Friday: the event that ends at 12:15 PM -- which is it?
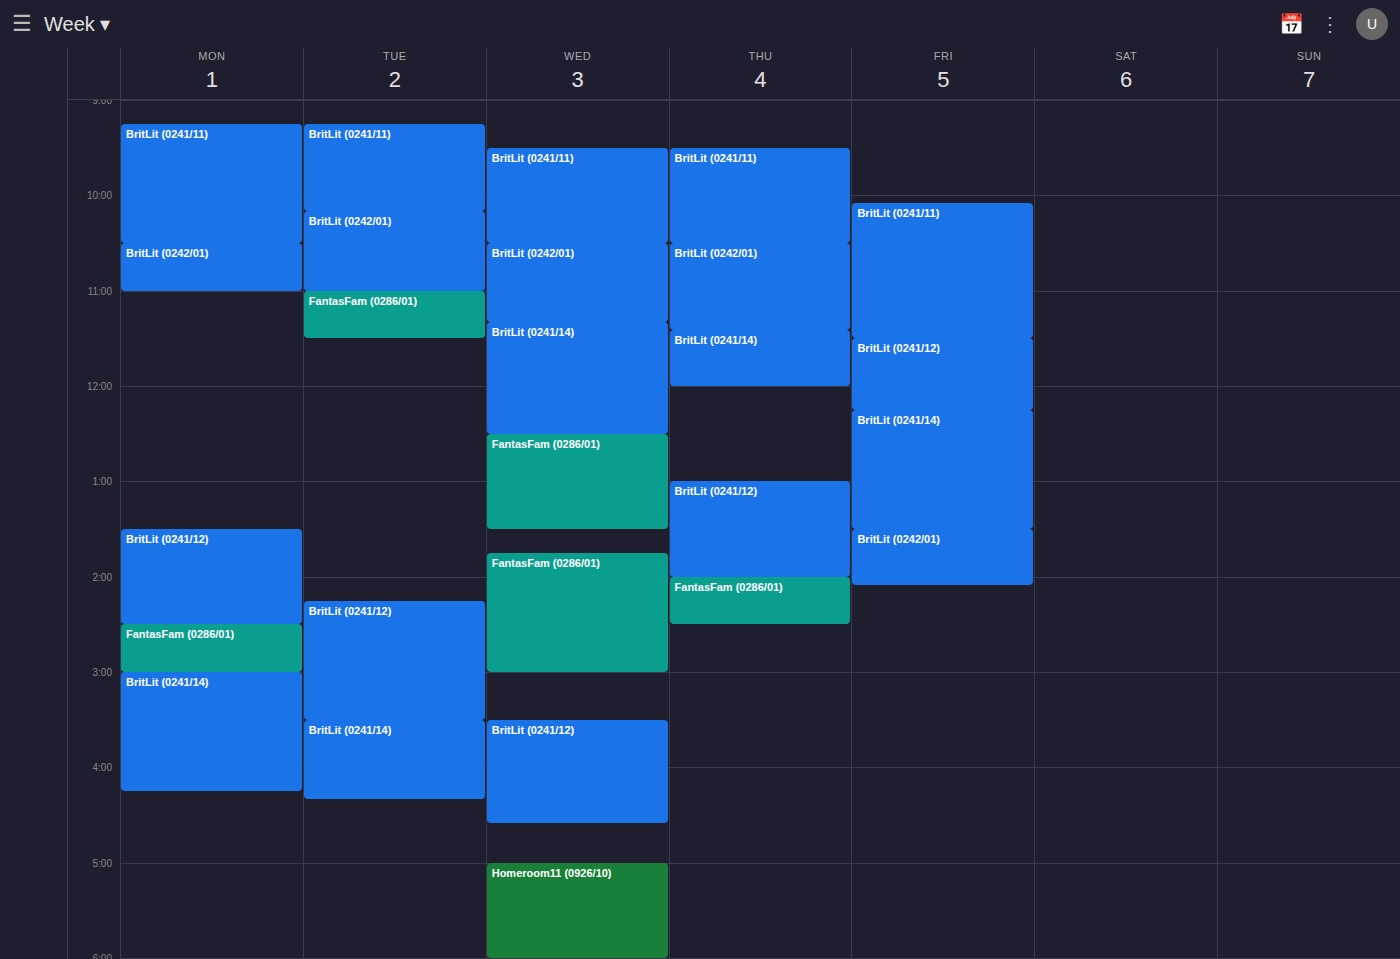
"BritLit (0241/12)"